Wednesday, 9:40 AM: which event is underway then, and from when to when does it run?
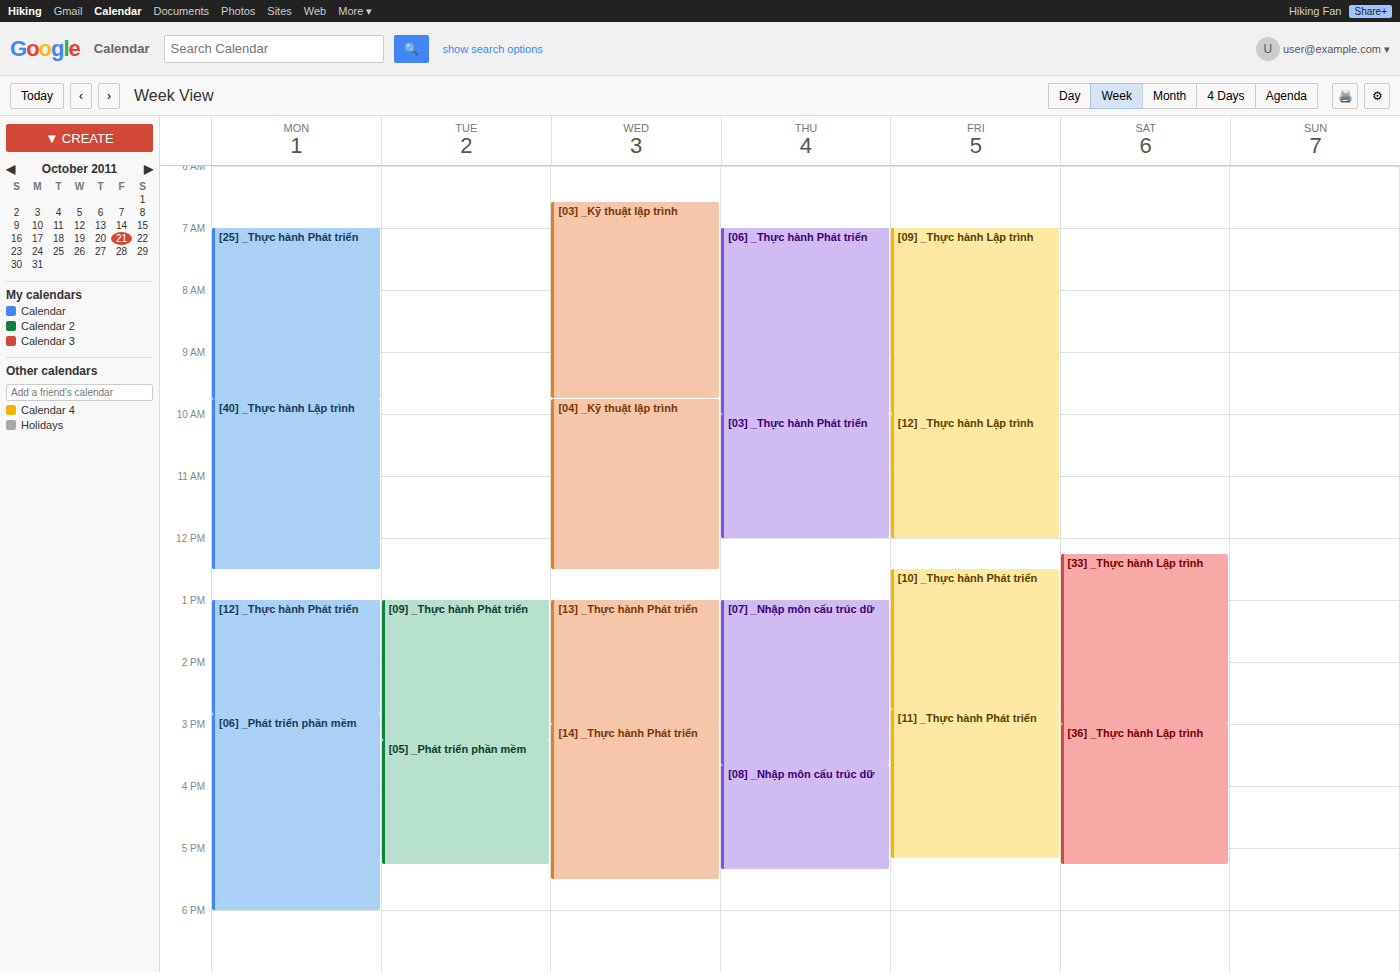
"[03] _Kỹ thuật lập trình", 6:35 AM to 9:45 AM